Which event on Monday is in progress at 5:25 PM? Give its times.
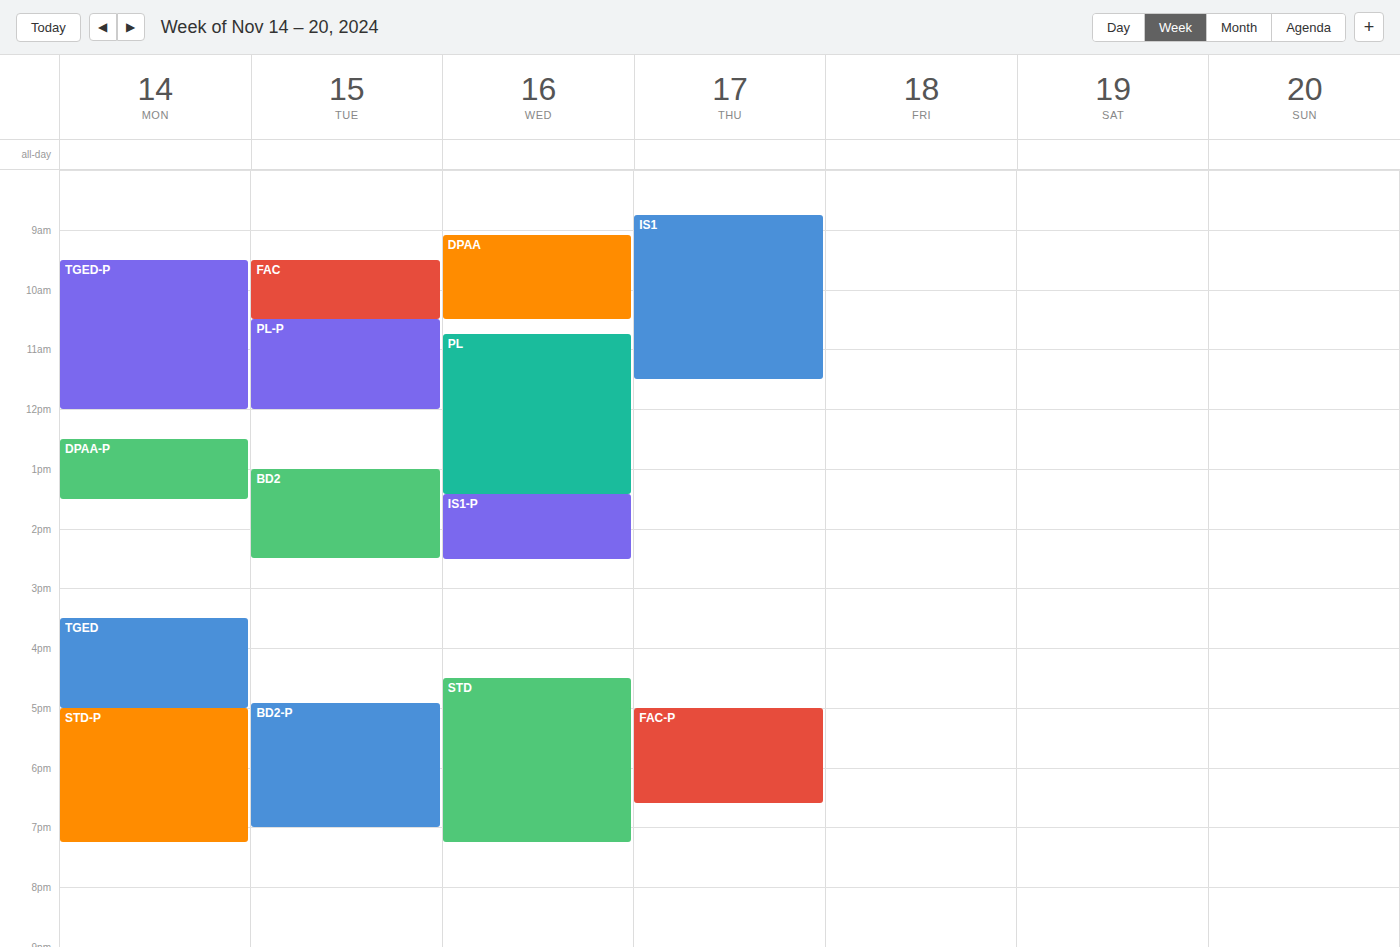
"STD-P", 5:00 PM to 7:15 PM